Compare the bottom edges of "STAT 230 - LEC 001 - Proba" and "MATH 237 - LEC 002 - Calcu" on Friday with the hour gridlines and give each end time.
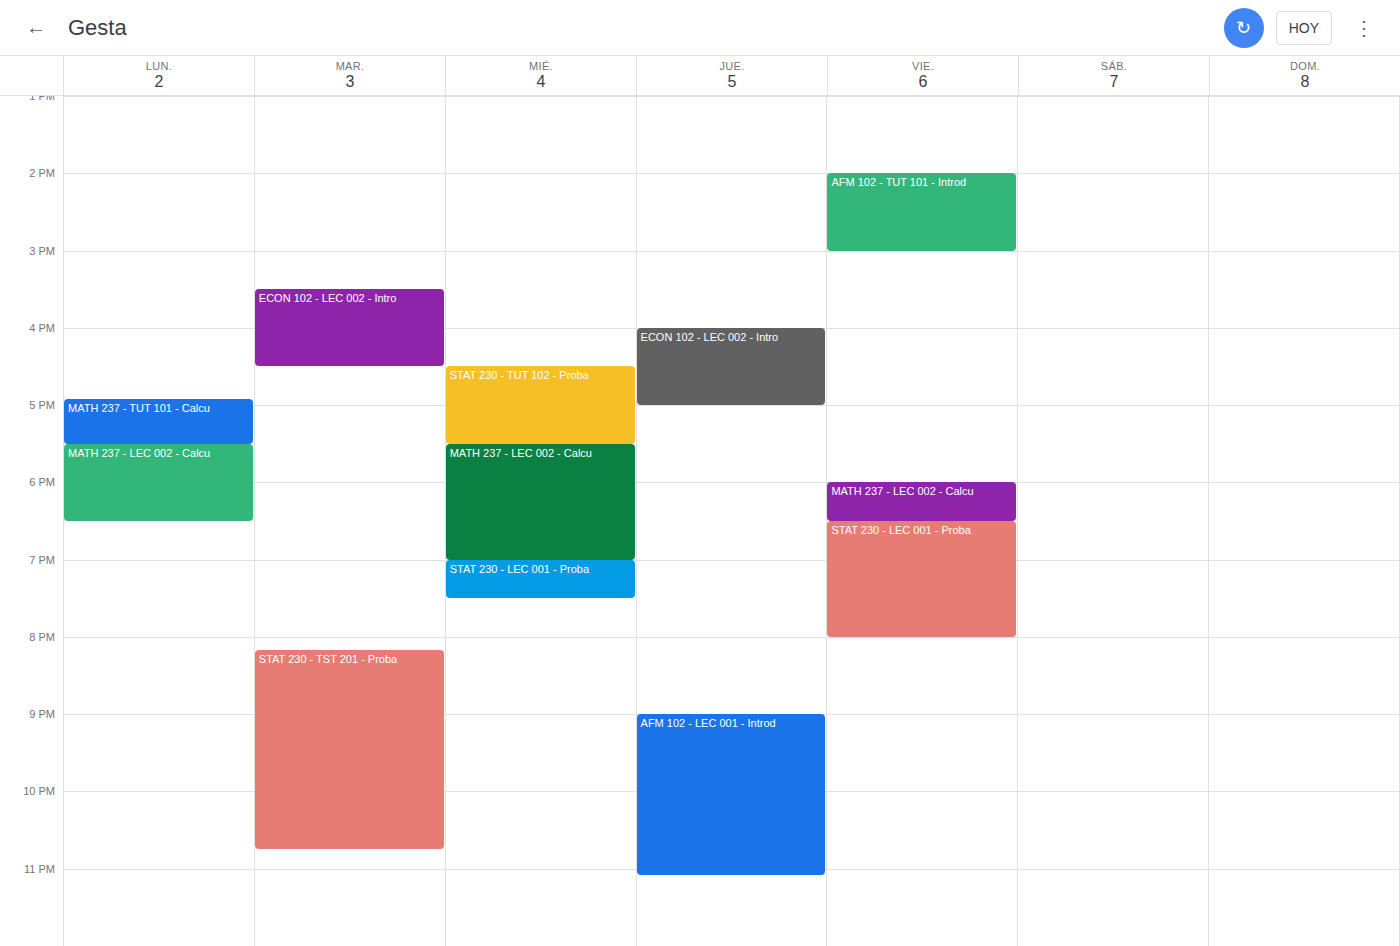
"STAT 230 - LEC 001 - Proba": 8:00 PM, exactly on the 8 PM line. "MATH 237 - LEC 002 - Calcu": 6:30 PM, halfway between the 6 PM and 7 PM lines.